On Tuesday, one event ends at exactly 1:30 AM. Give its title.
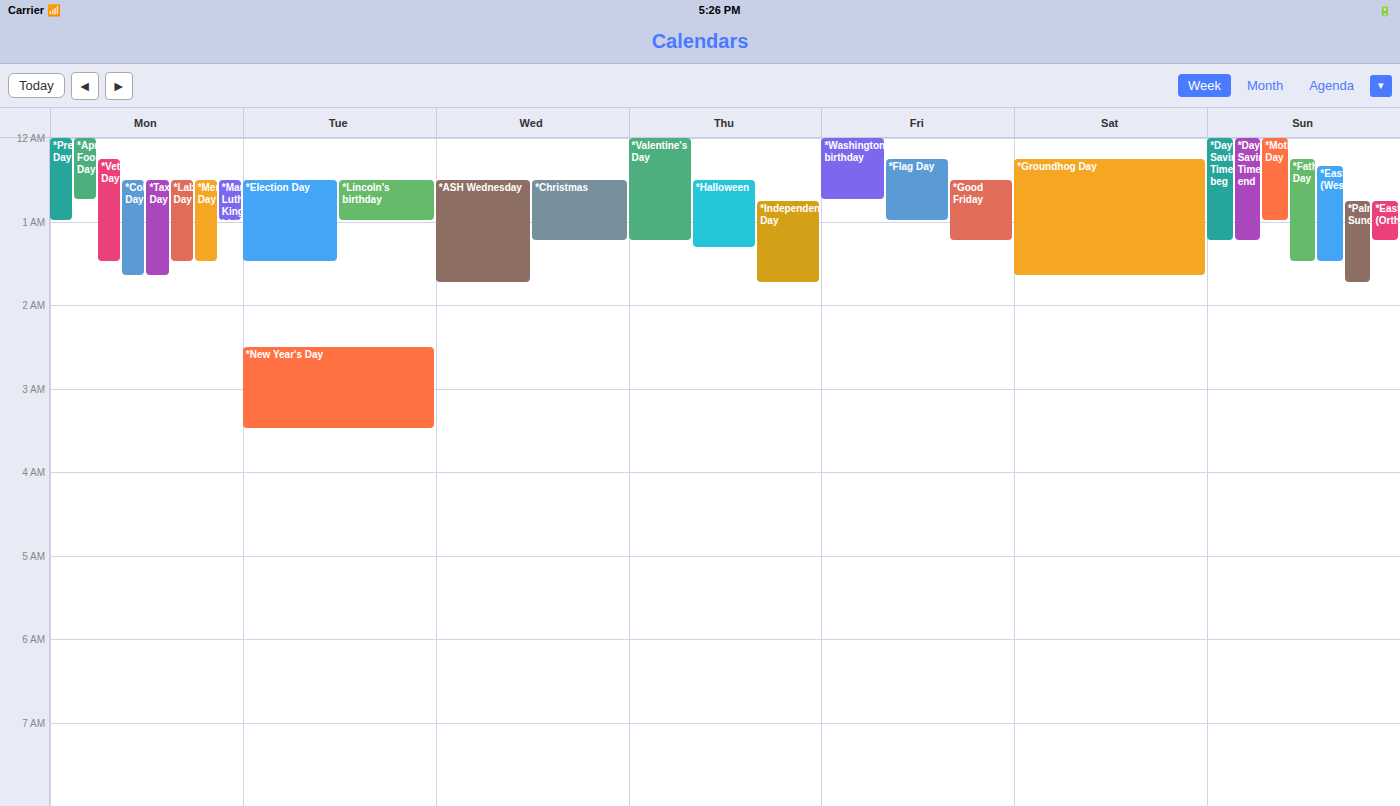
"*Election Day"